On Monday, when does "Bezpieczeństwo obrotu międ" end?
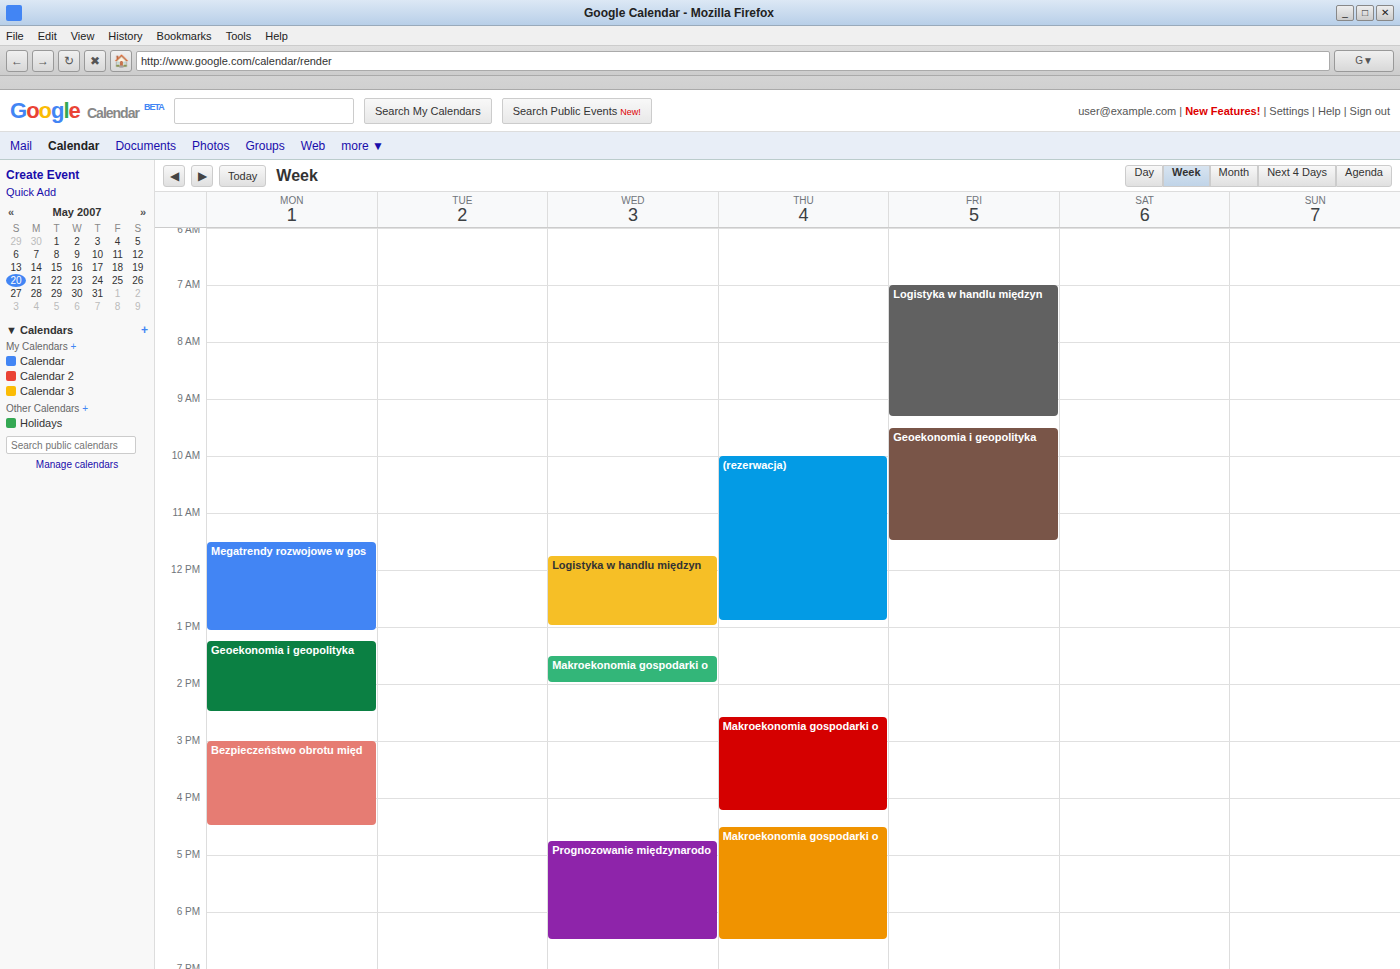
4:30 PM